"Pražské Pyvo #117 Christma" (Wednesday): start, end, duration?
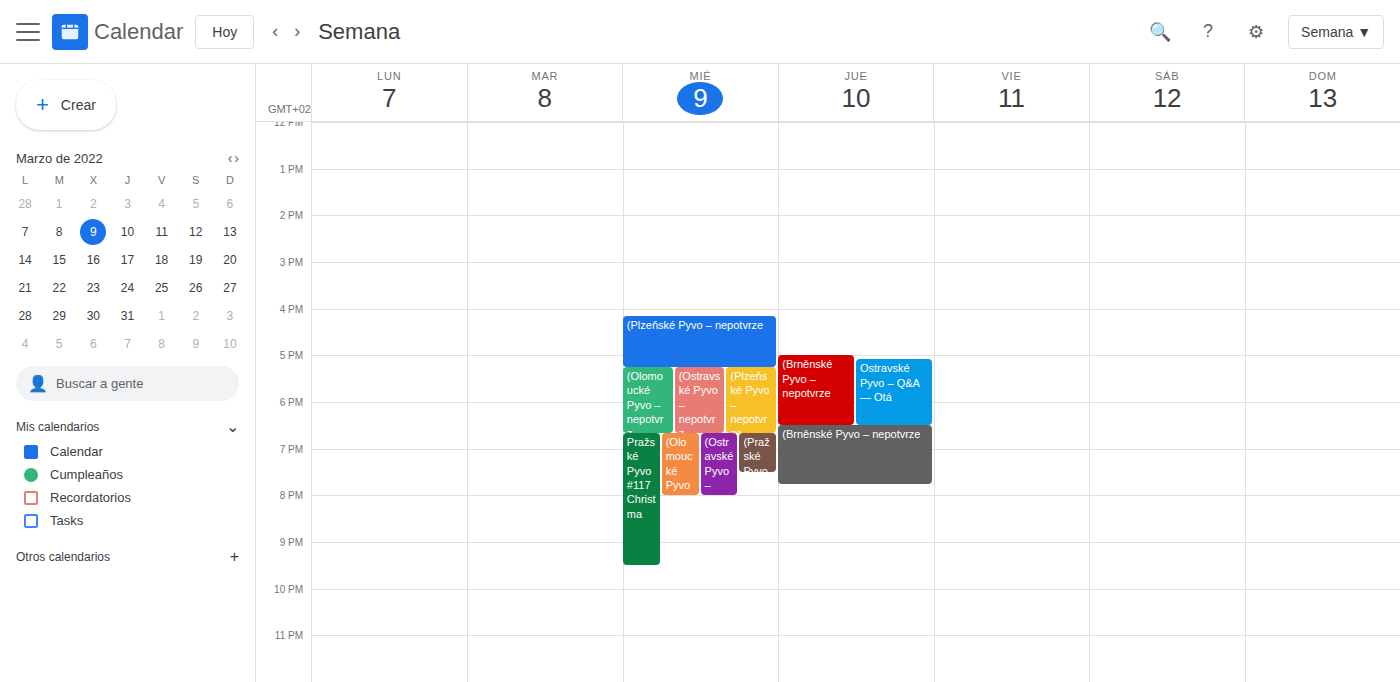
6:40 PM to 9:30 PM, 2 hours 50 minutes